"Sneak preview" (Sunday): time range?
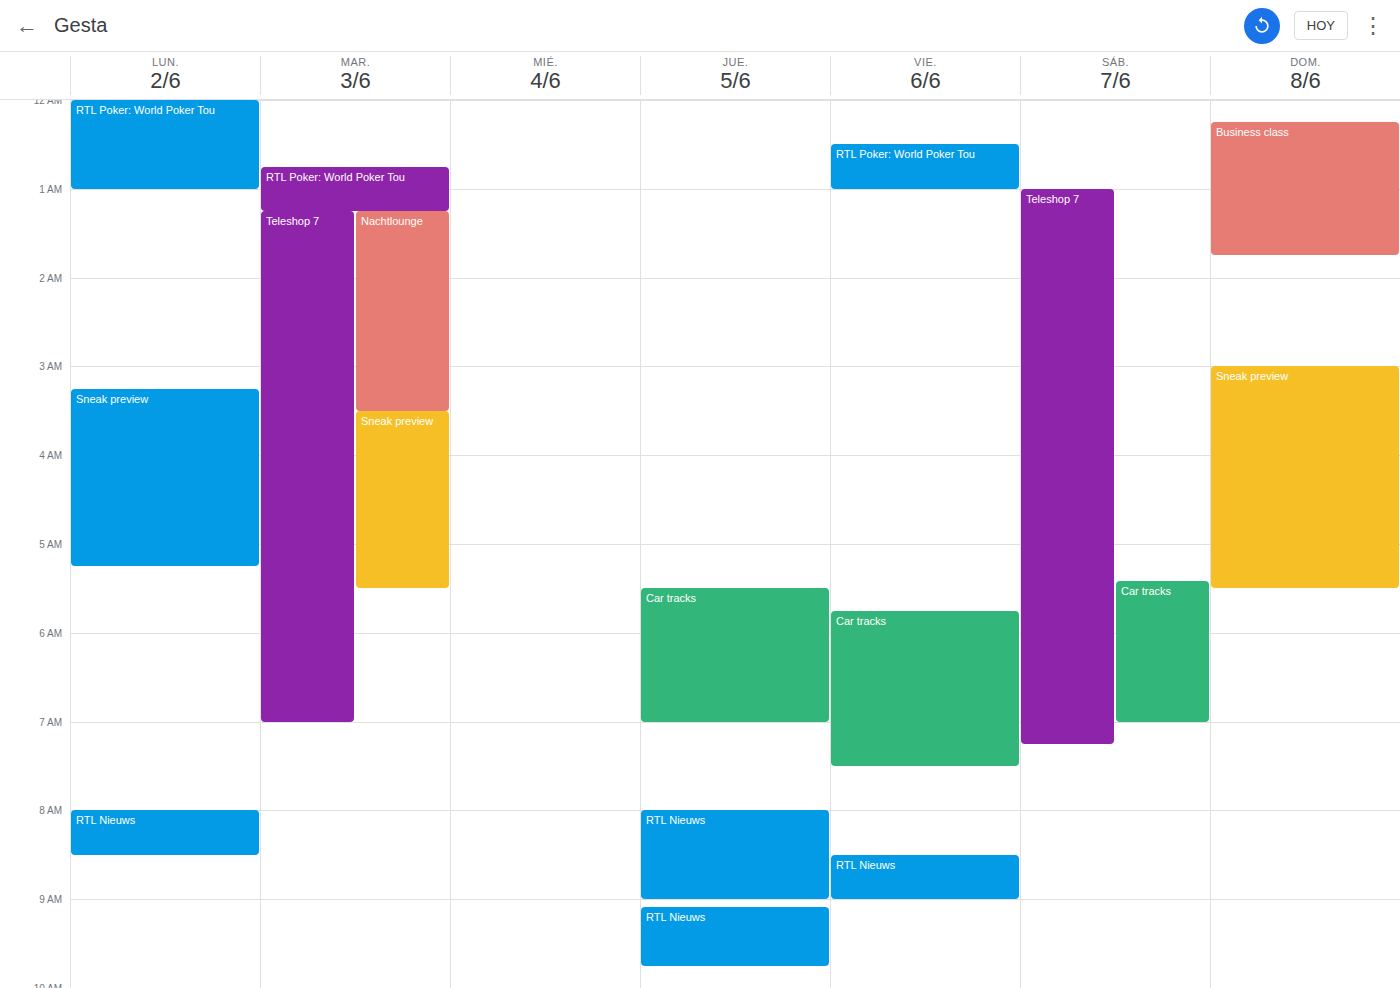
3:00 AM to 5:30 AM